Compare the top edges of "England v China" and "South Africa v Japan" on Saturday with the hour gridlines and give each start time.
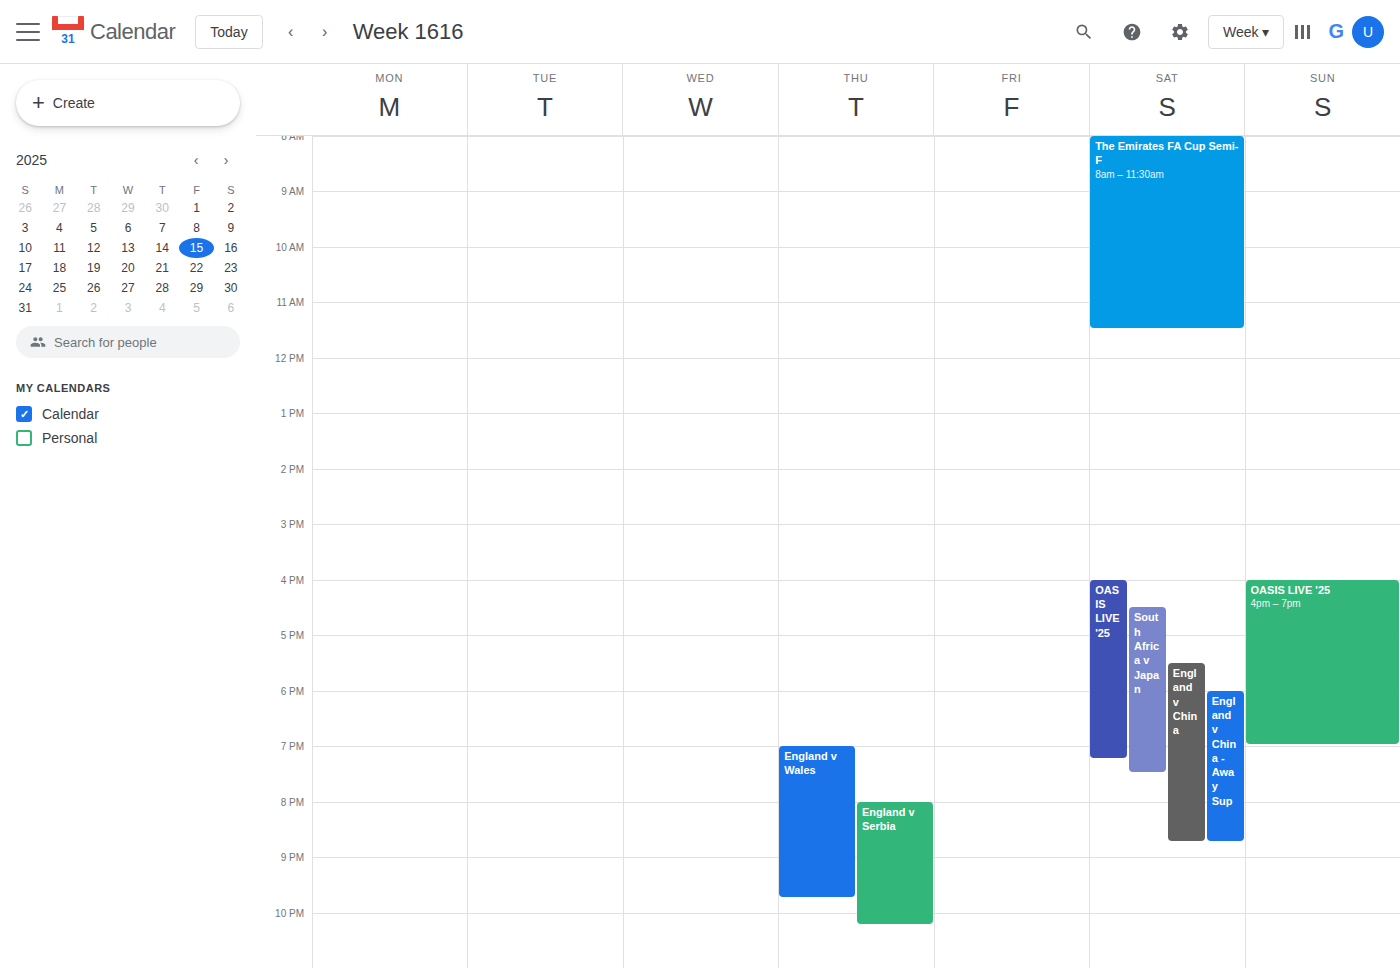
"England v China": 5:30 PM, halfway between the 5 PM and 6 PM lines. "South Africa v Japan": 4:30 PM, halfway between the 4 PM and 5 PM lines.